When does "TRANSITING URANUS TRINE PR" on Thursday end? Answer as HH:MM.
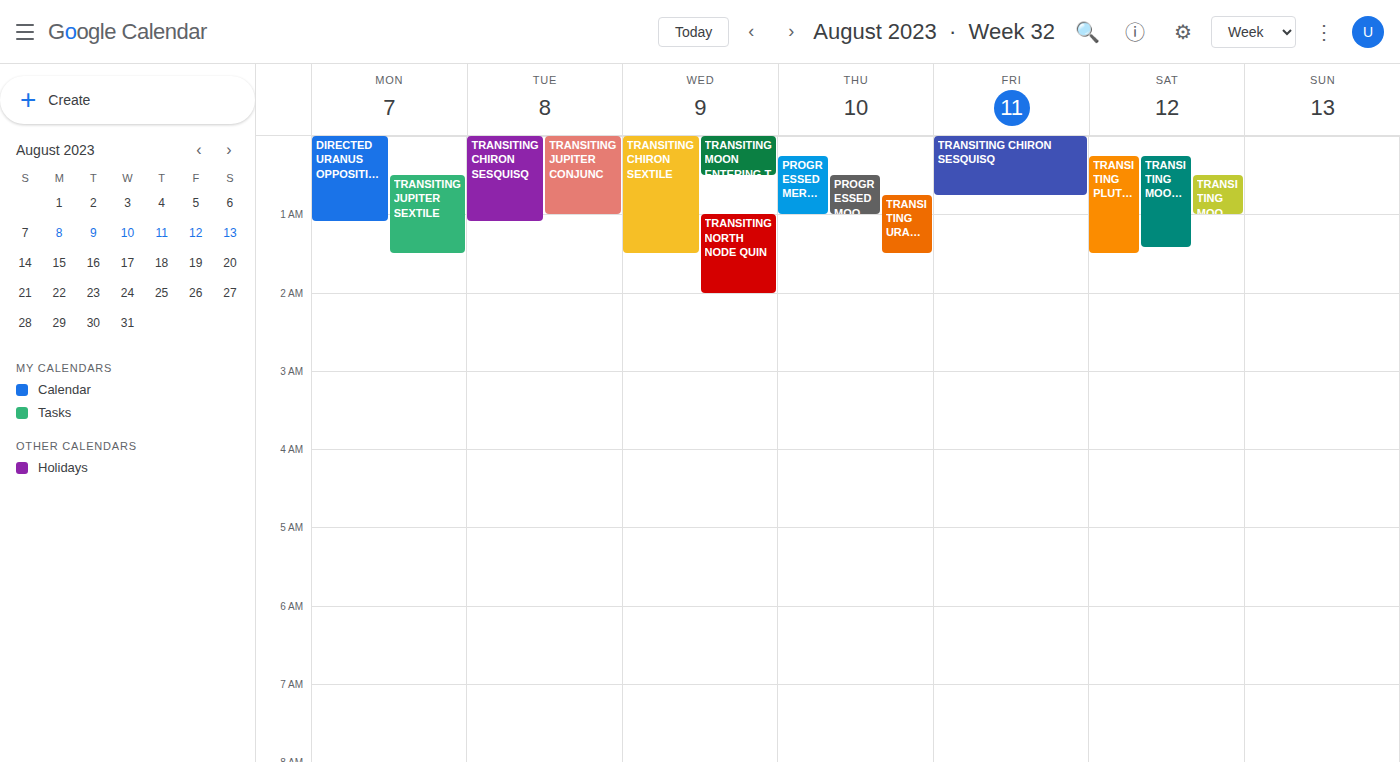
01:30